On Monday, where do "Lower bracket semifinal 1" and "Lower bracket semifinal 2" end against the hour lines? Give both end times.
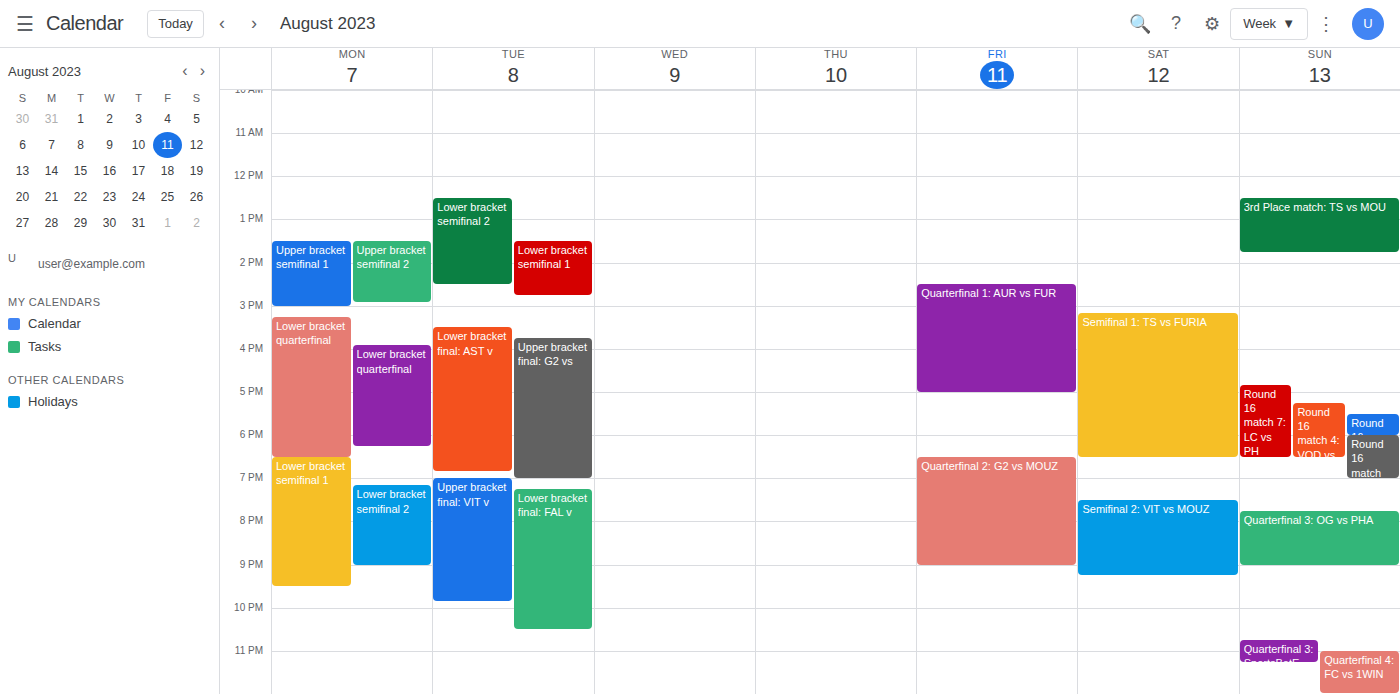
"Lower bracket semifinal 1": 9:30 PM, halfway between the 9 PM and 10 PM lines. "Lower bracket semifinal 2": 9:00 PM, exactly on the 9 PM line.